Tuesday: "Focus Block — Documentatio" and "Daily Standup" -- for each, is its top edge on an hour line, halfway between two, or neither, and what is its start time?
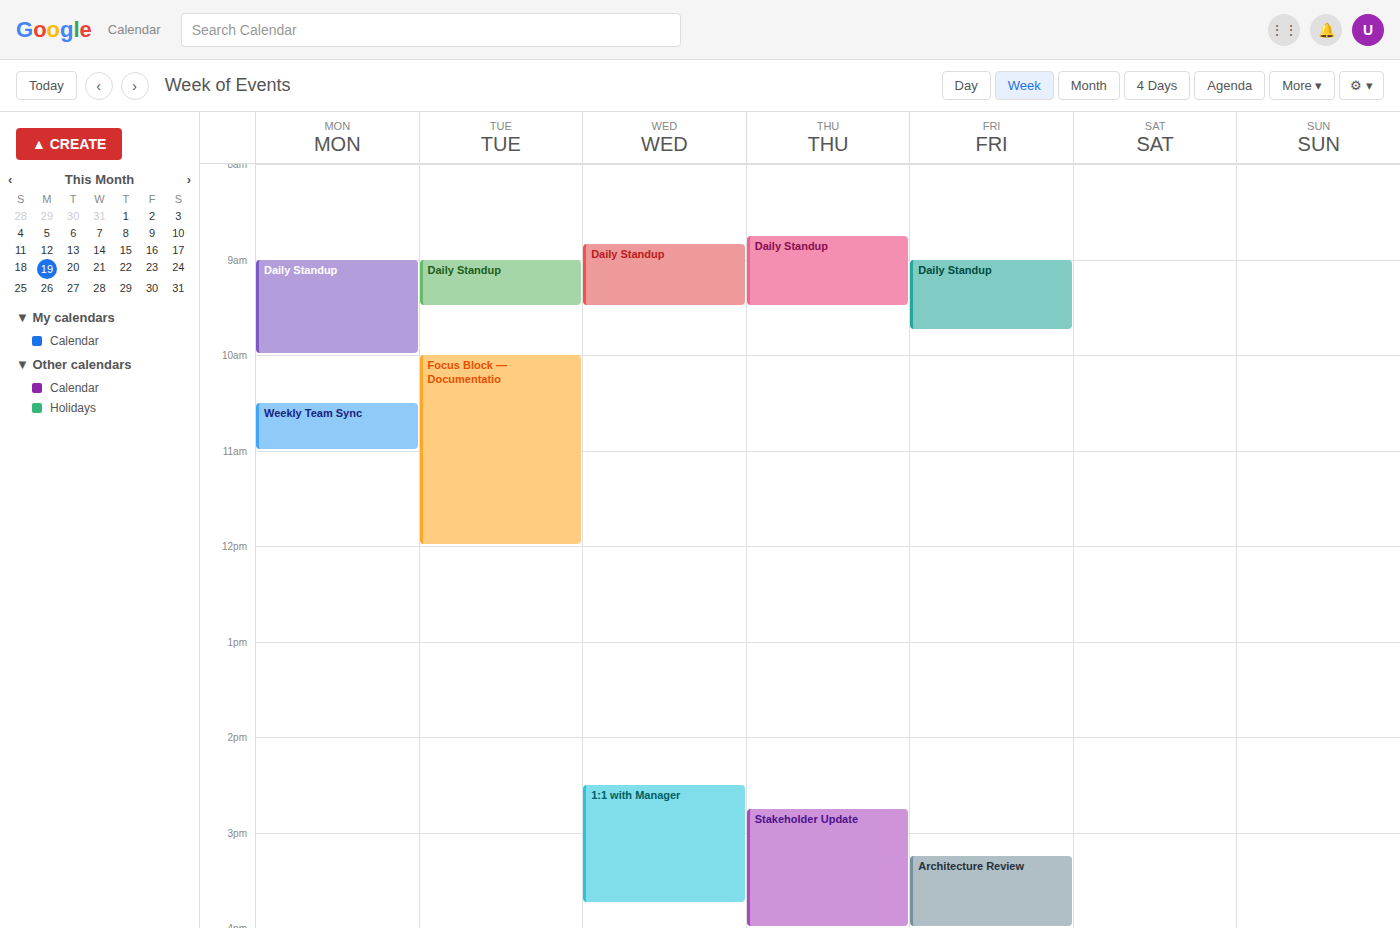
"Focus Block — Documentatio": 10:00 AM, exactly on the 10 AM line. "Daily Standup": 9:00 AM, exactly on the 9 AM line.